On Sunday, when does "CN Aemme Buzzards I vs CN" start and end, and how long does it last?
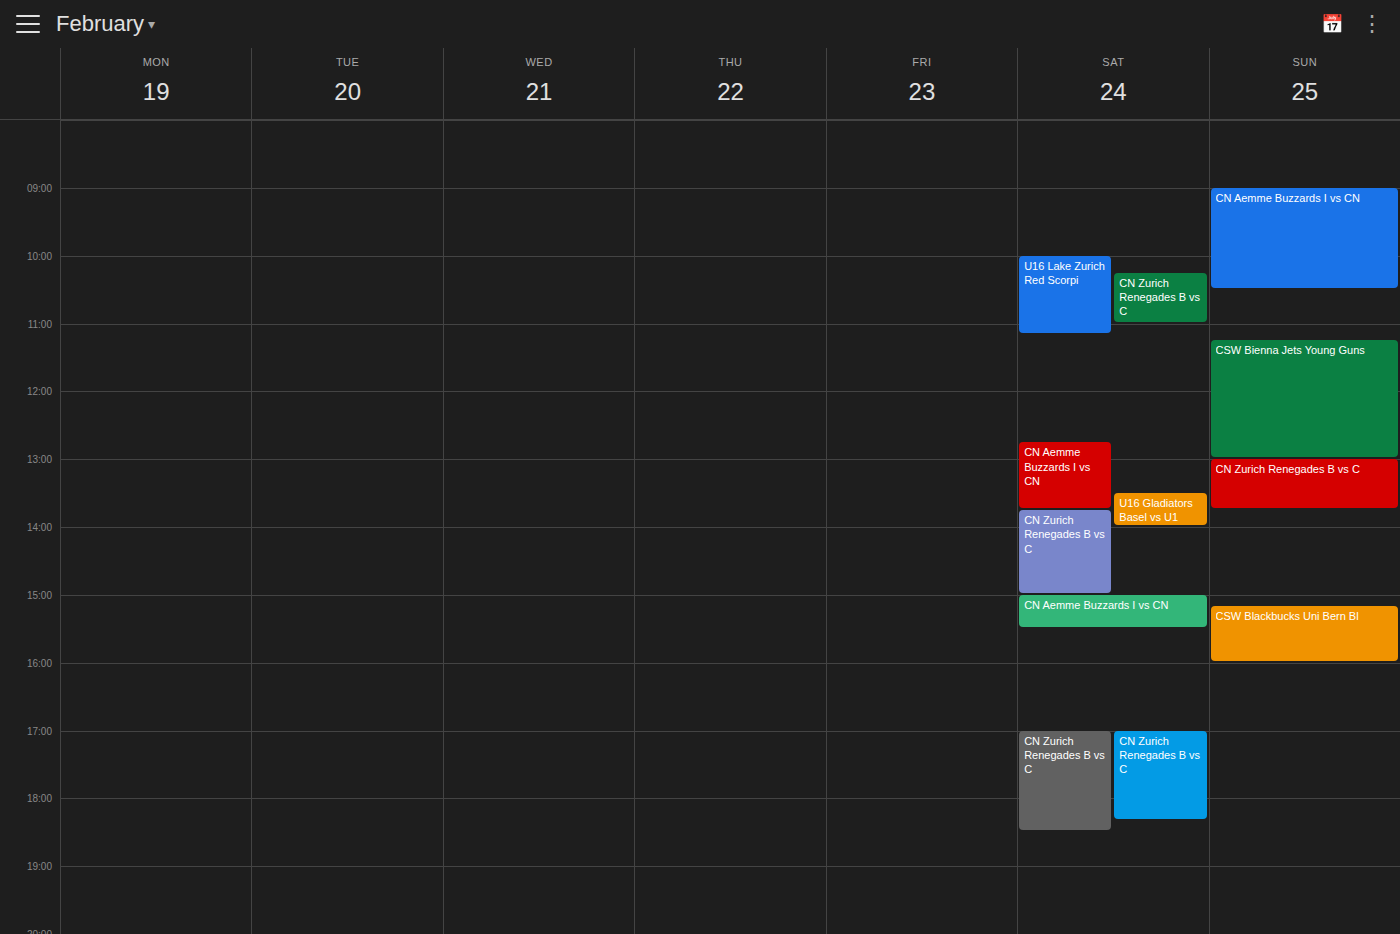
9:00 AM to 10:30 AM, 1 hour 30 minutes